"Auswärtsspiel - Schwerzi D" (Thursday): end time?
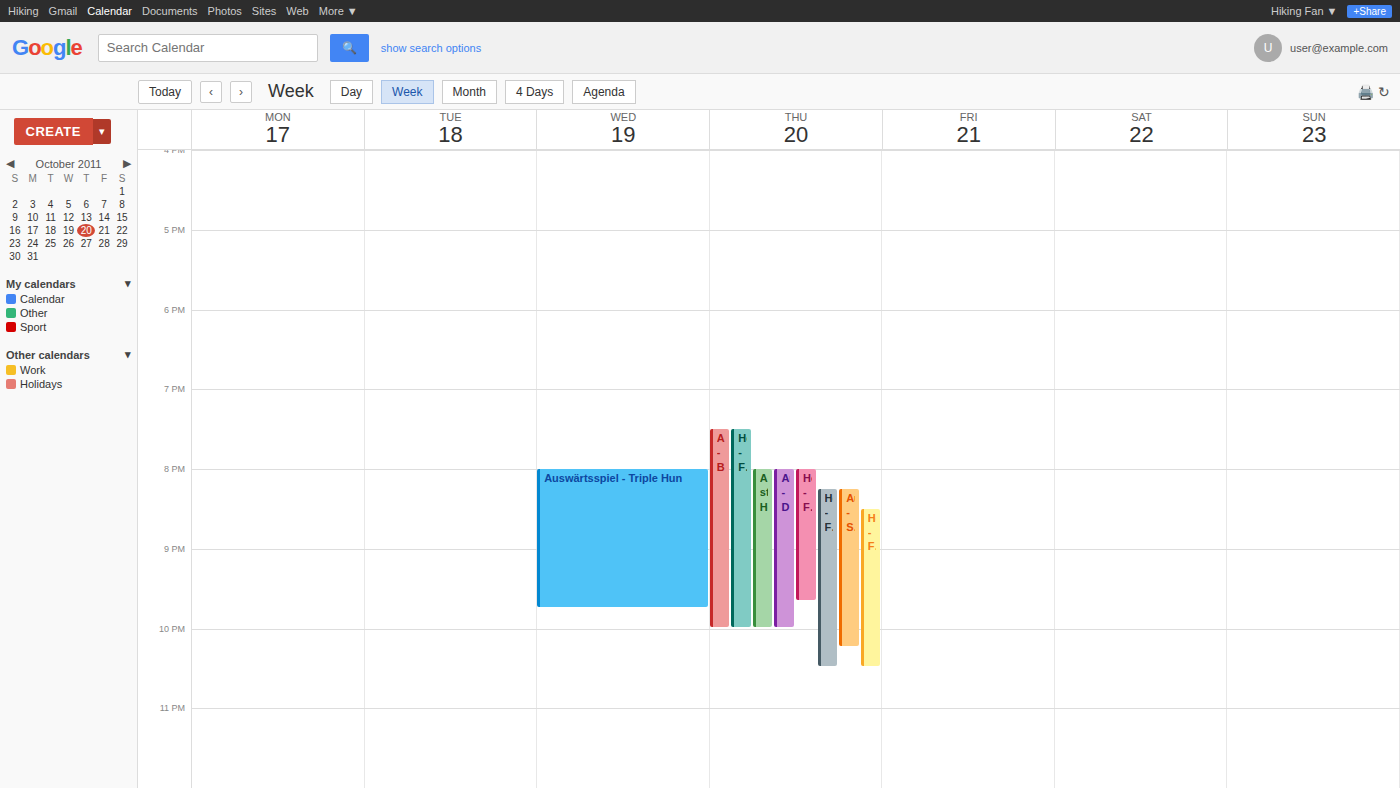
22:15